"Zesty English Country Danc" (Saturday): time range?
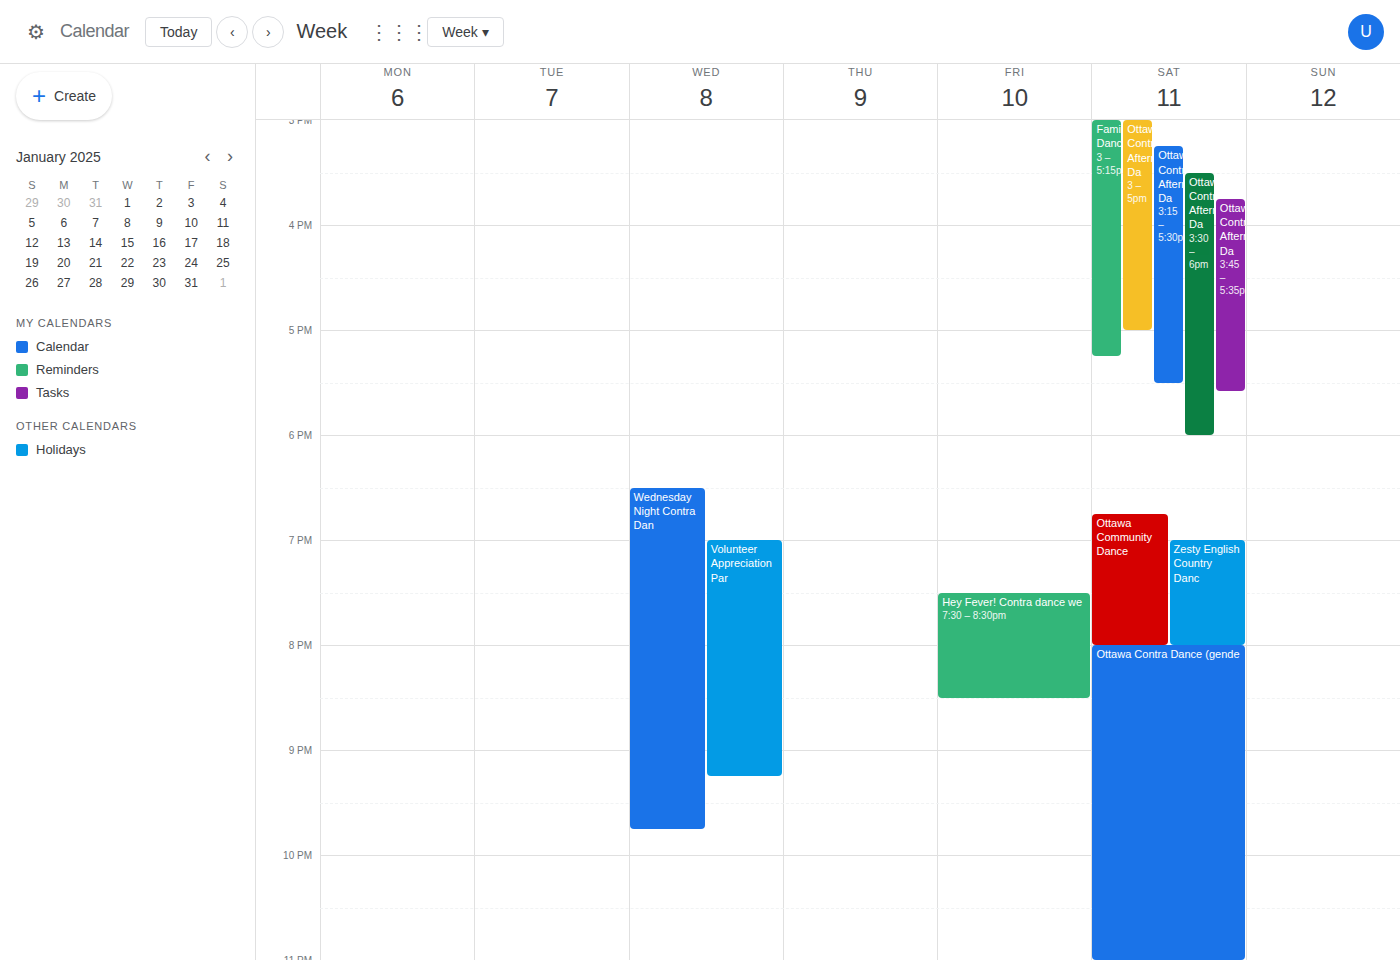
7:00 PM to 8:00 PM